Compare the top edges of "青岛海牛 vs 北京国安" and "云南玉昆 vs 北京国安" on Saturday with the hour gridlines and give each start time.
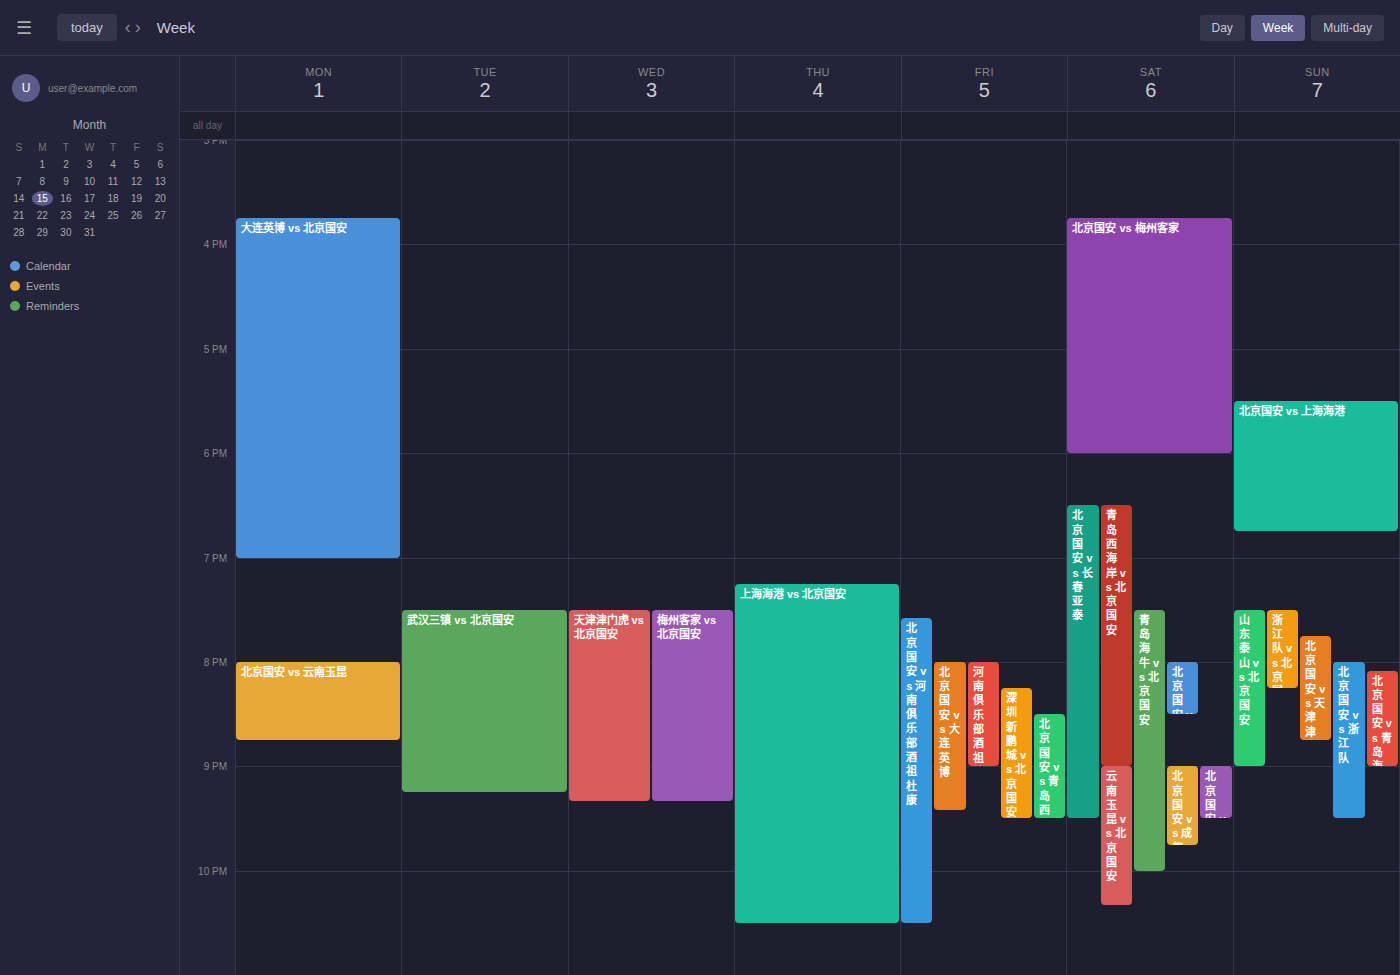
"青岛海牛 vs 北京国安": 7:30 PM, halfway between the 7 PM and 8 PM lines. "云南玉昆 vs 北京国安": 9:00 PM, exactly on the 9 PM line.